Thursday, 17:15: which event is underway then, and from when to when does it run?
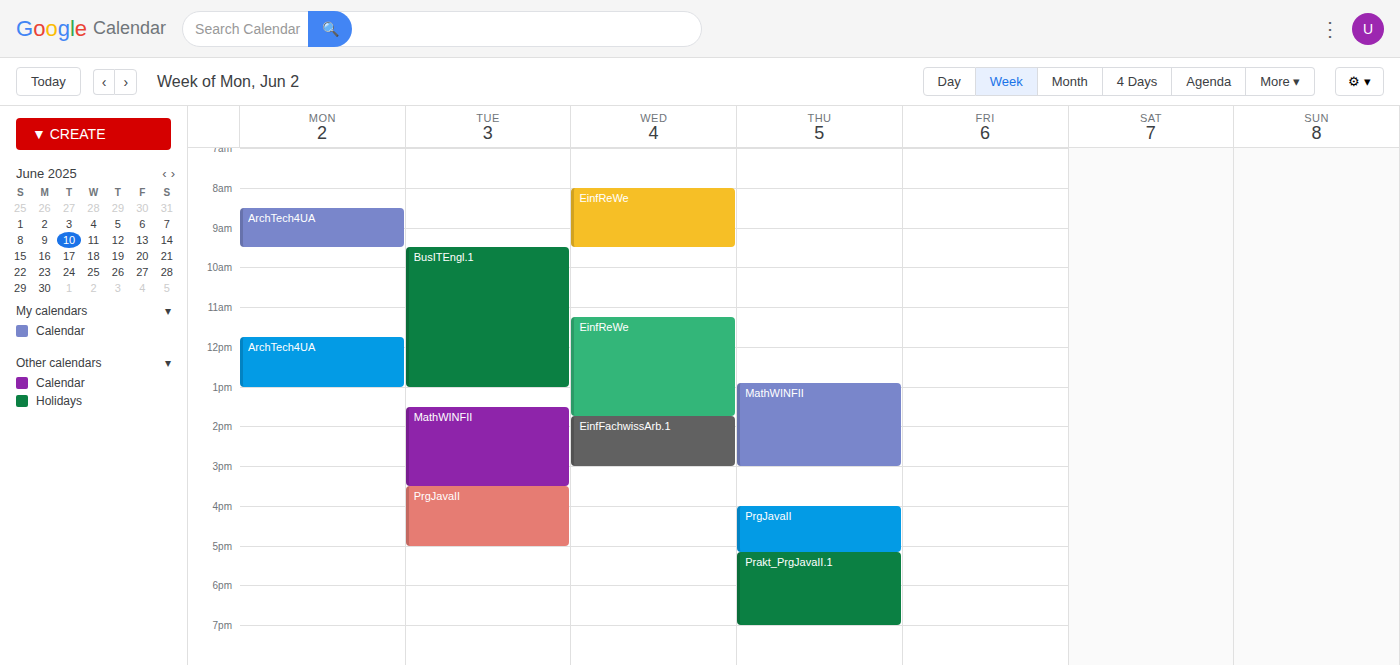
"Prakt_PrgJavaII.1", 17:10 to 19:00